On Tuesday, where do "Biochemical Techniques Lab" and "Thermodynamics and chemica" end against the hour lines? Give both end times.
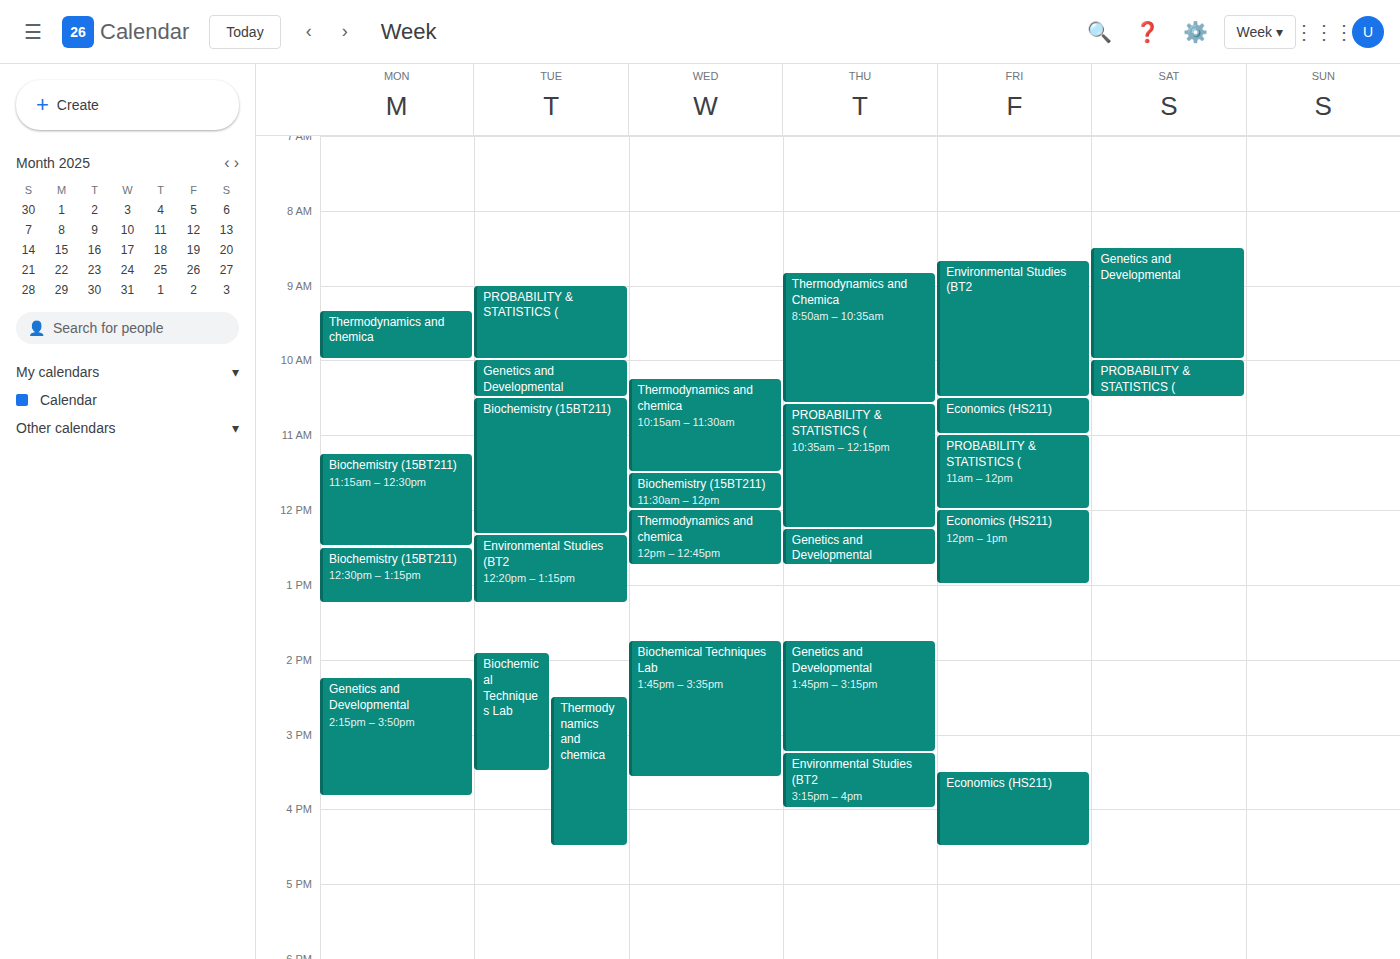
"Biochemical Techniques Lab": 3:30 PM, halfway between the 3 PM and 4 PM lines. "Thermodynamics and chemica": 4:30 PM, halfway between the 4 PM and 5 PM lines.